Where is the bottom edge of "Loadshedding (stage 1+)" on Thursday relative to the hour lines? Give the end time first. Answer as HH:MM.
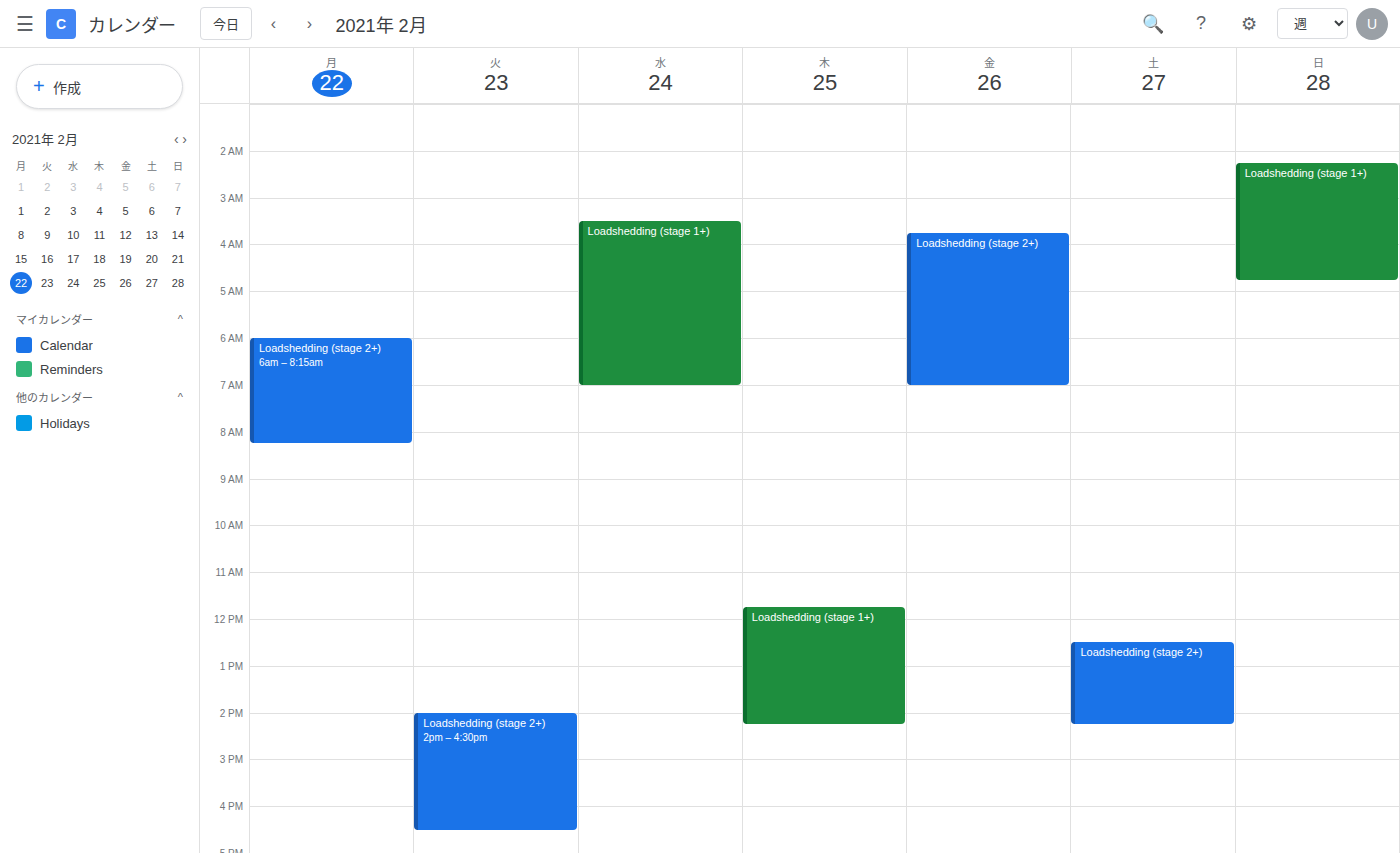
14:15 -- neither: a quarter of the way from the 14:00 line to the 15:00 line.